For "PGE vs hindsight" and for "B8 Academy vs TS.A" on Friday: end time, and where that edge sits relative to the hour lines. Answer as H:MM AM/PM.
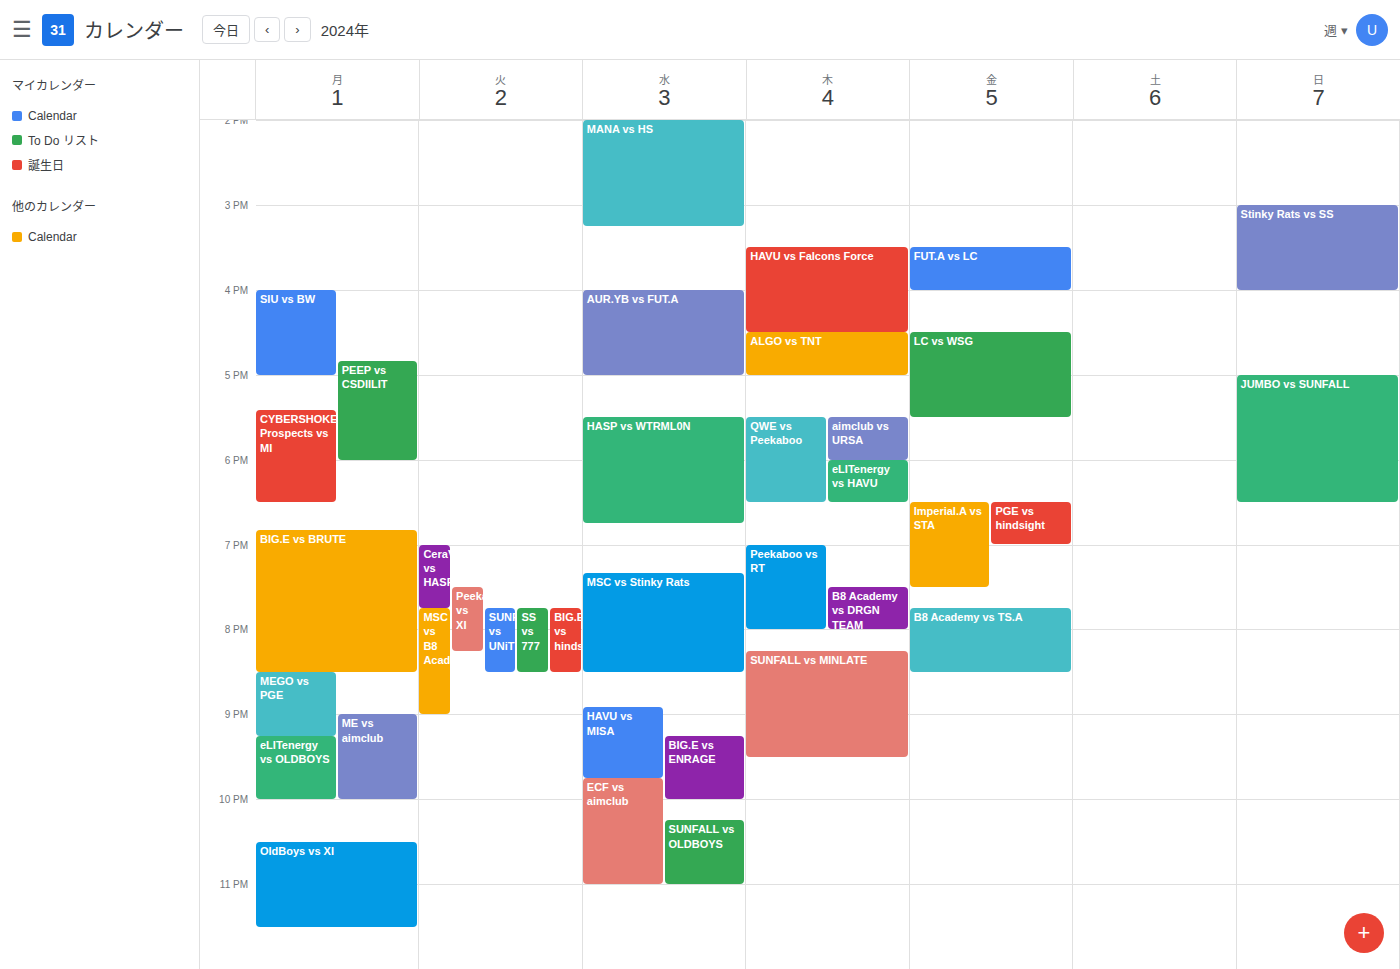
"PGE vs hindsight": 7:00 PM, exactly on the 7 PM line. "B8 Academy vs TS.A": 8:30 PM, halfway between the 8 PM and 9 PM lines.